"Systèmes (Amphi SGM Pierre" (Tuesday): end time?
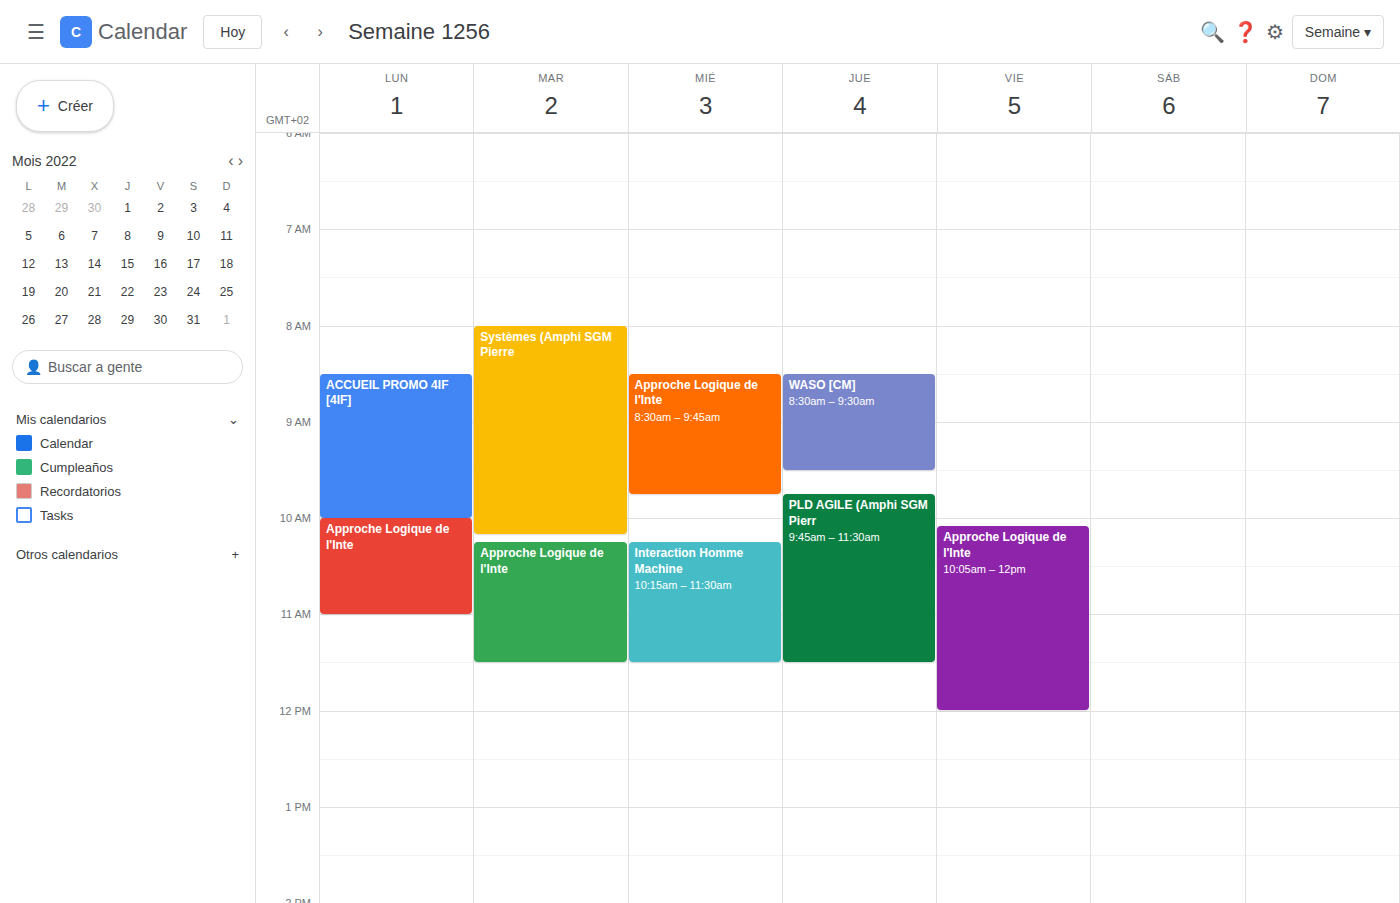
10:10